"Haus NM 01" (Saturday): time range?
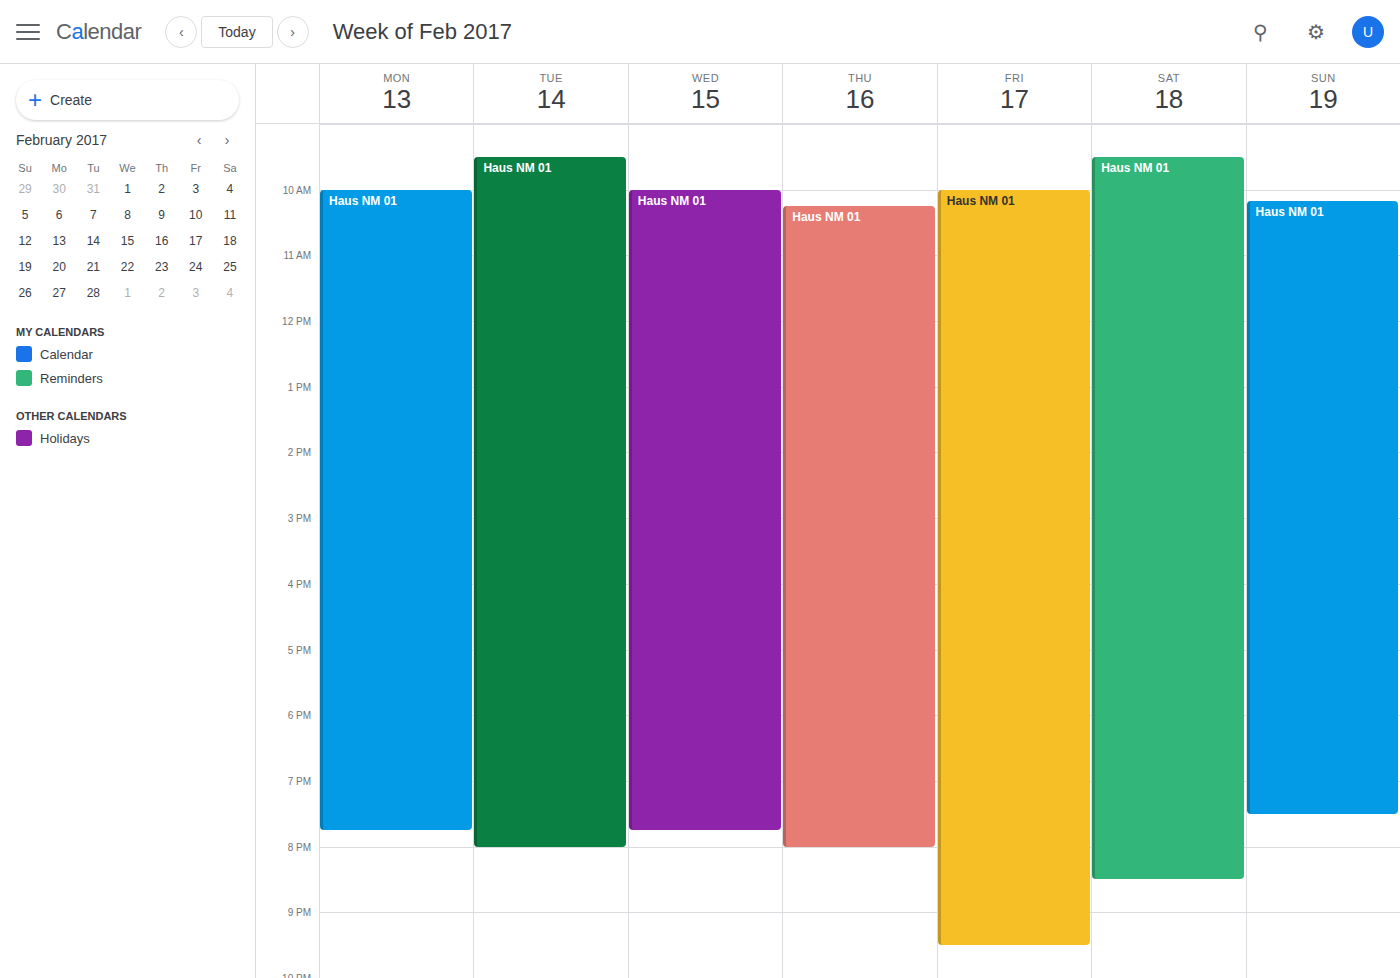
9:30 AM to 8:30 PM